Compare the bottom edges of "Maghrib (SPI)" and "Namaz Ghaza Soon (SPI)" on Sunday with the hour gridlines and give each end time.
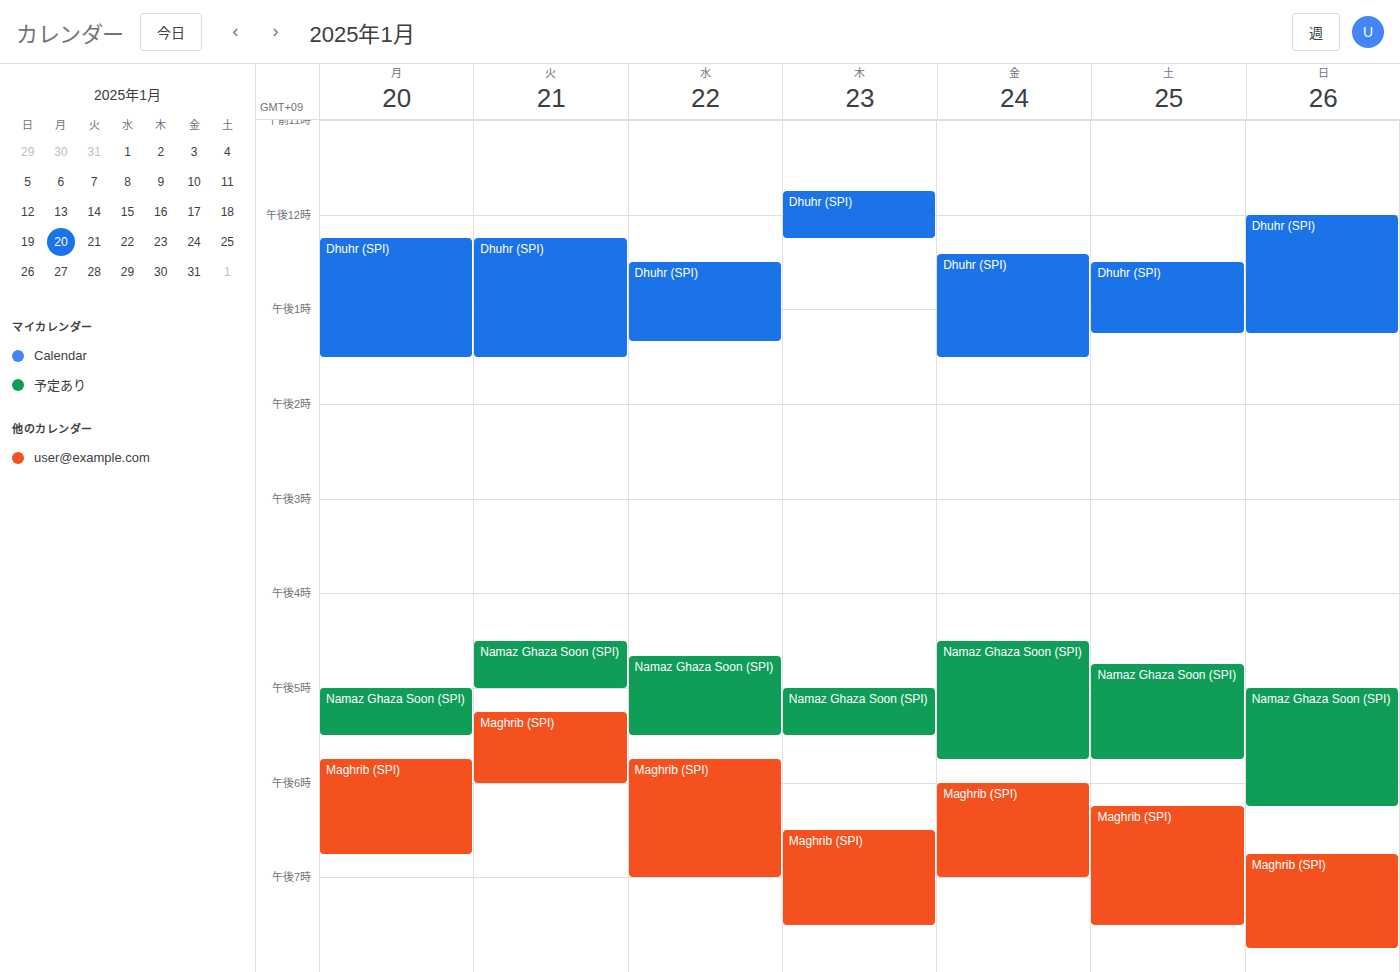
"Maghrib (SPI)": 7:45 PM, neither: three quarters of the way from the 7 PM line to the 8 PM line. "Namaz Ghaza Soon (SPI)": 6:15 PM, neither: a quarter of the way from the 6 PM line to the 7 PM line.